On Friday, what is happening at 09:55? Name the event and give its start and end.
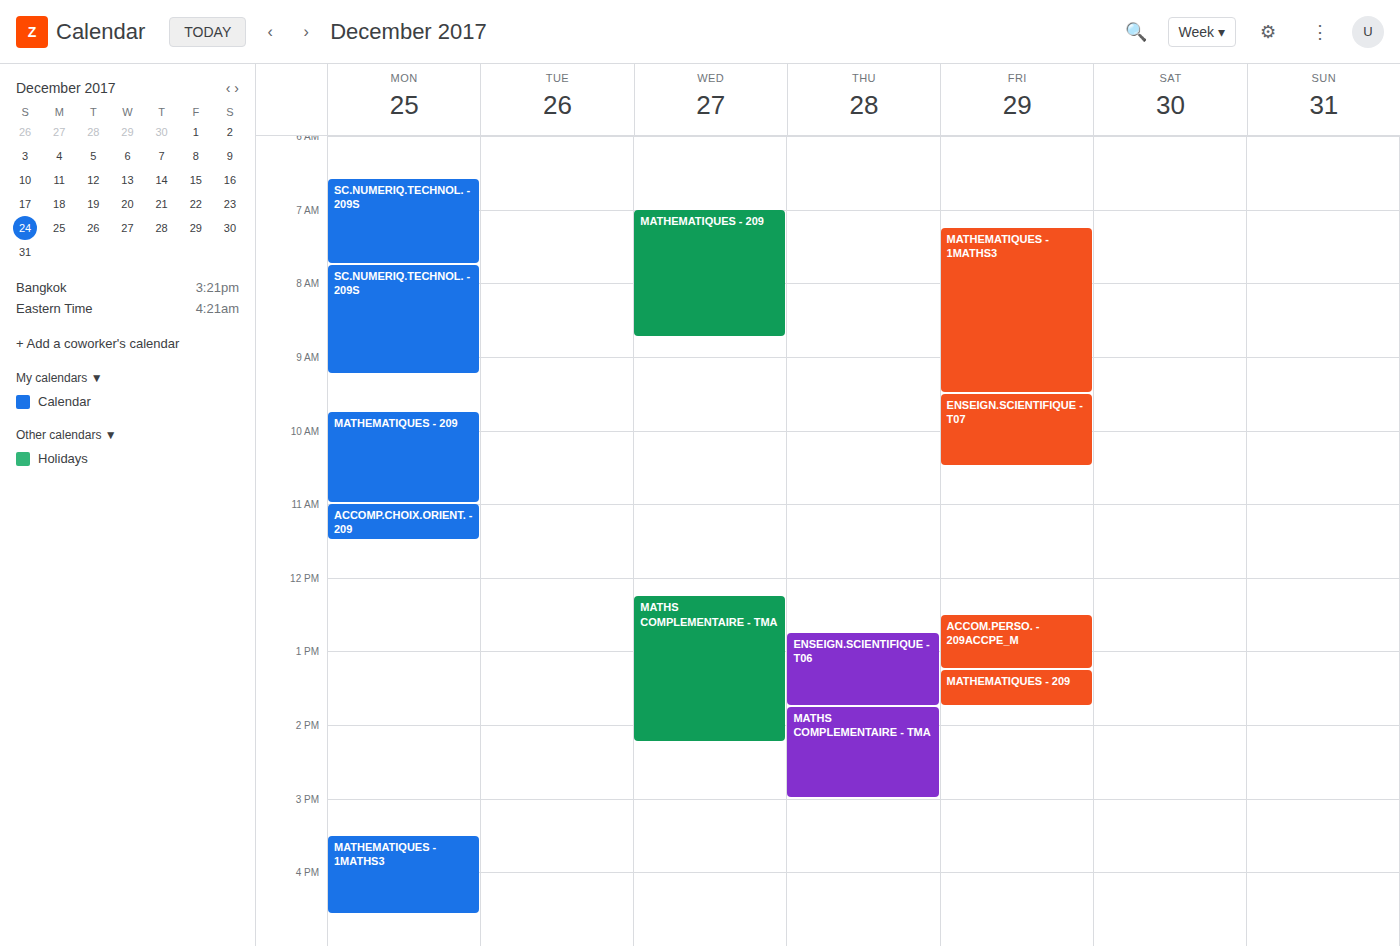
"ENSEIGN.SCIENTIFIQUE - T07", 09:30 to 10:30